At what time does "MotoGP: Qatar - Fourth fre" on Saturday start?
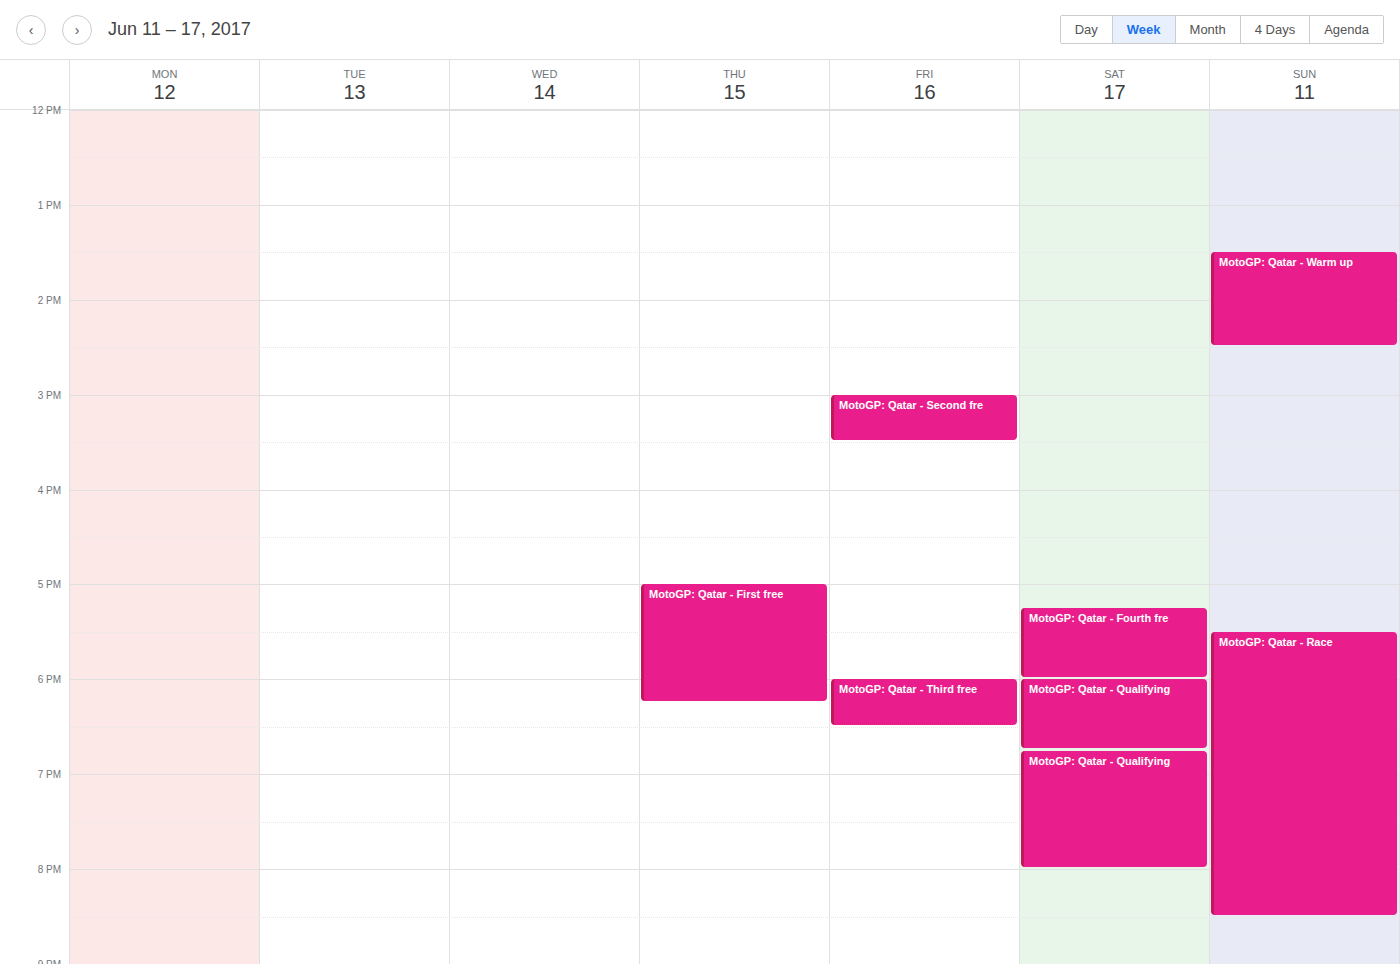
5:15 PM